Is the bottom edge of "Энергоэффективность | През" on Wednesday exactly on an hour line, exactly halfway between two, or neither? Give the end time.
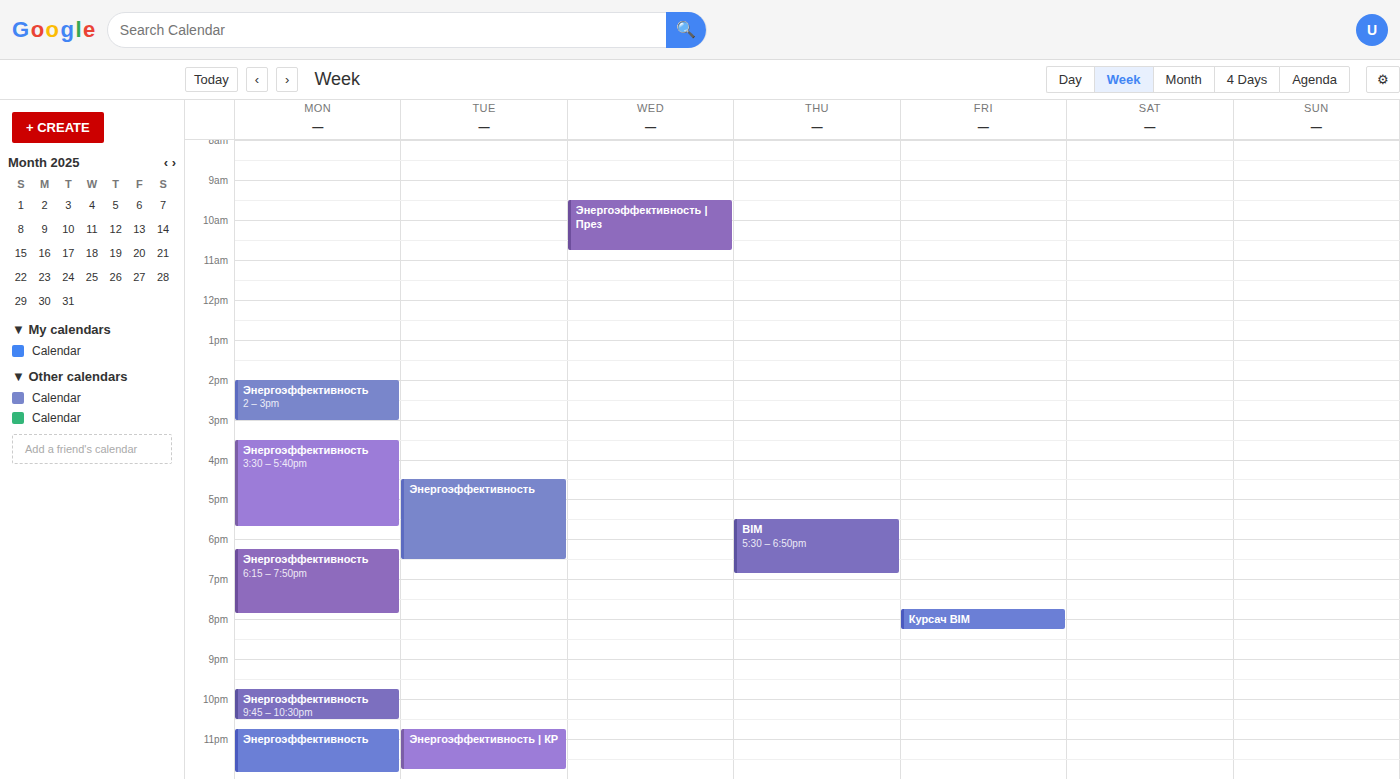
10:45 AM -- neither: three quarters of the way from the 10 AM line to the 11 AM line.